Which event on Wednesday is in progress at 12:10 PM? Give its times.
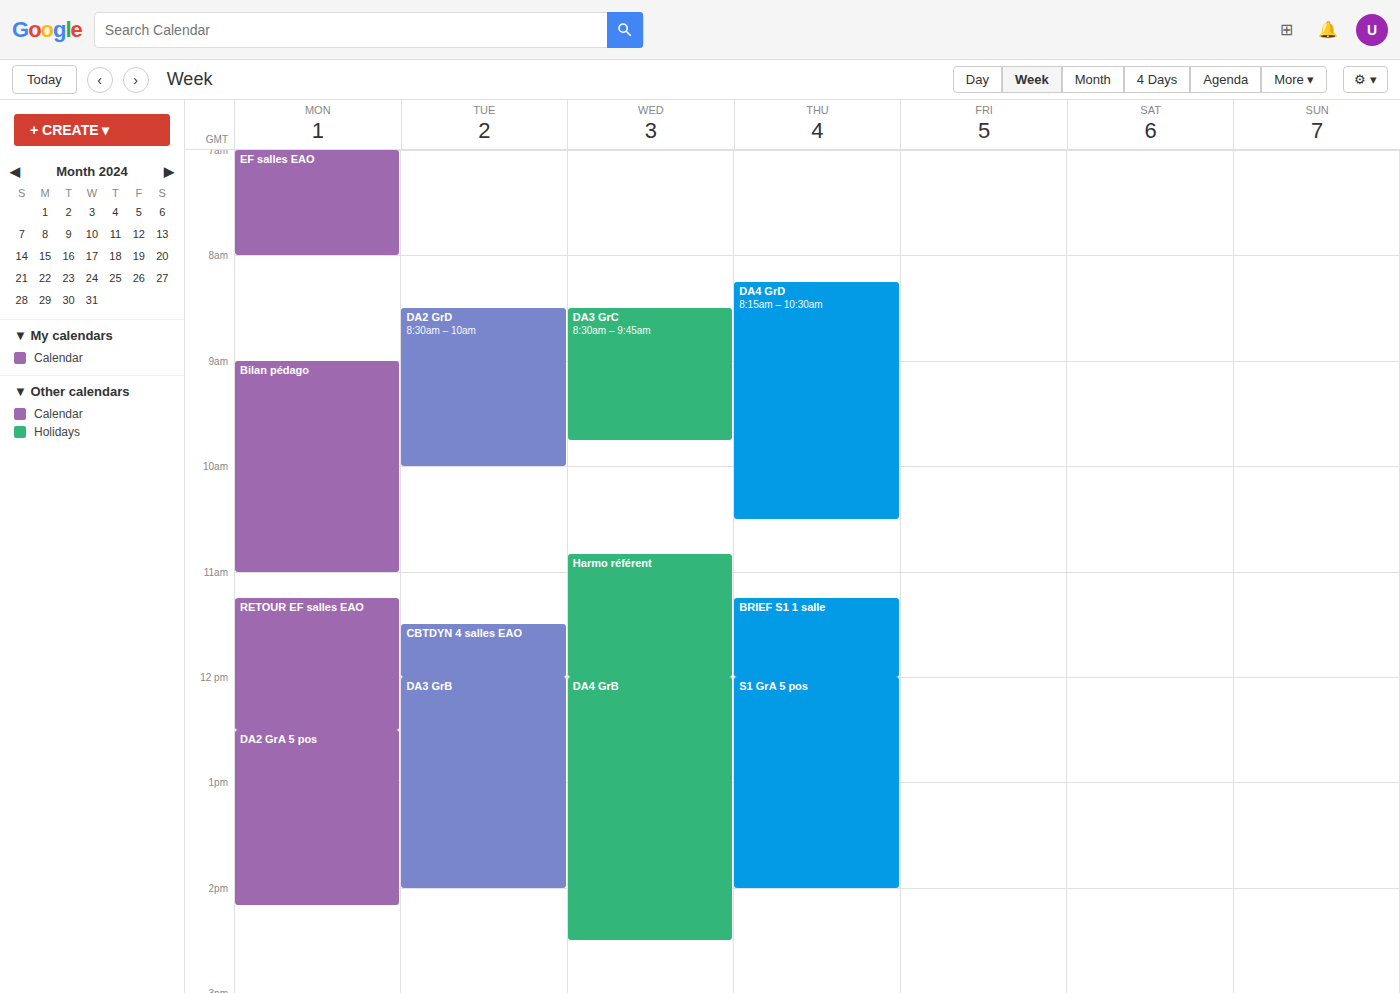
"DA4 GrB", 12:00 PM to 2:30 PM